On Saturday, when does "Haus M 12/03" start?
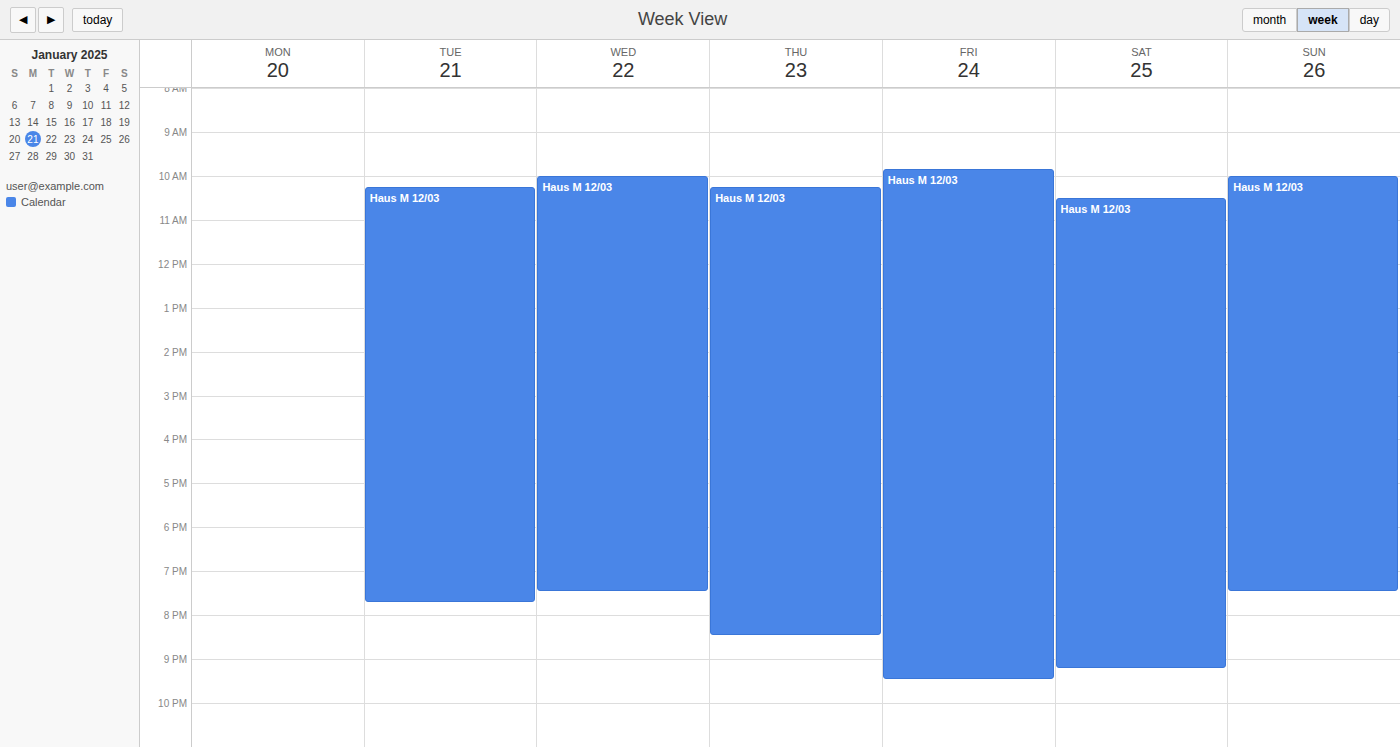
10:30 AM